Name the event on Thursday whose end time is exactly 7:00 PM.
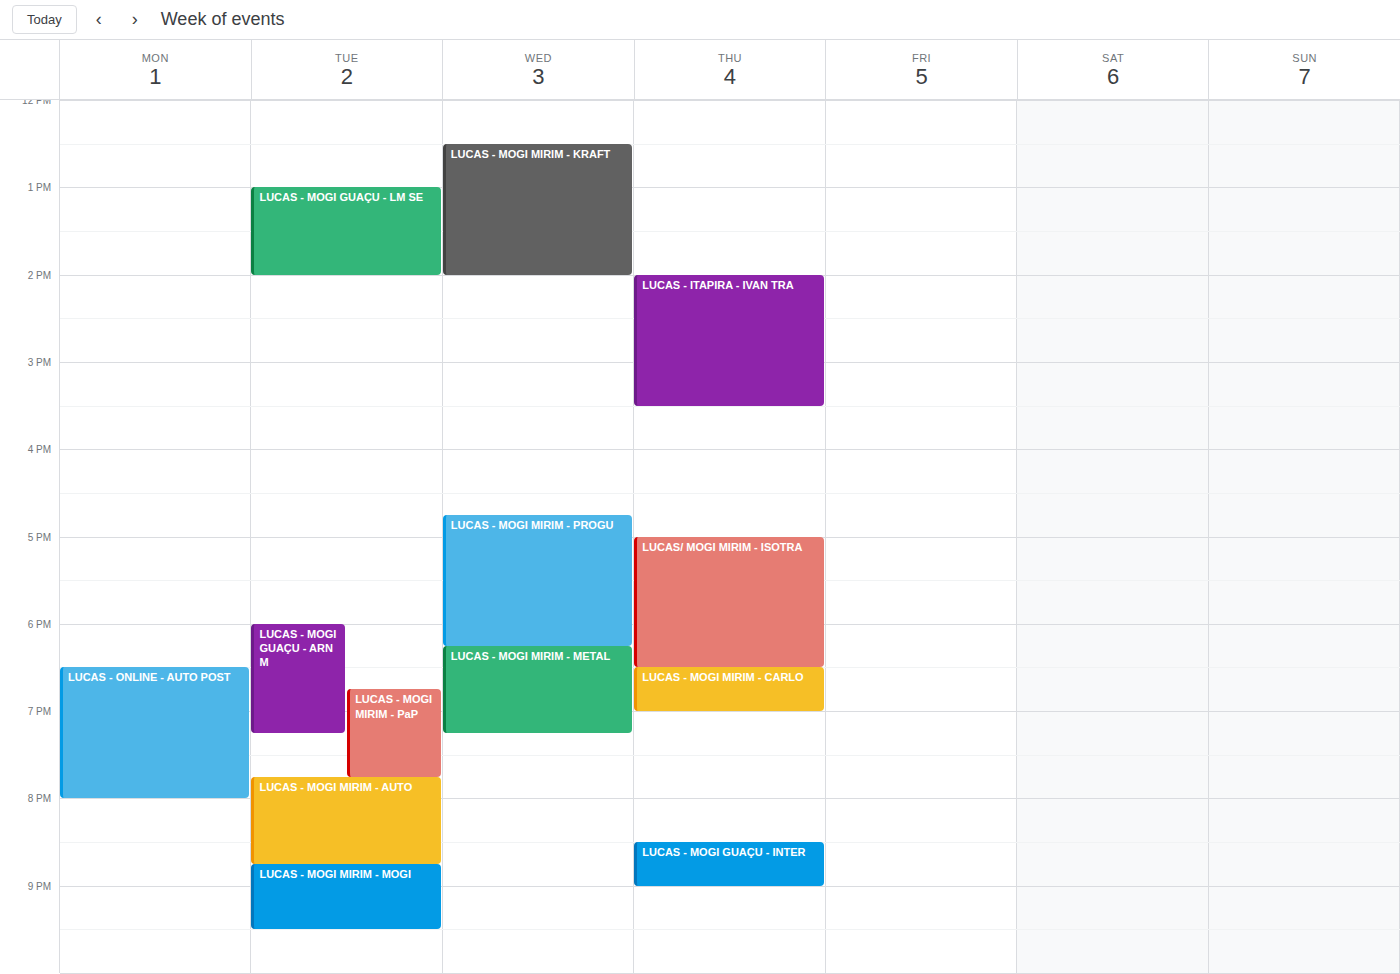
"LUCAS - MOGI MIRIM - CARLO"